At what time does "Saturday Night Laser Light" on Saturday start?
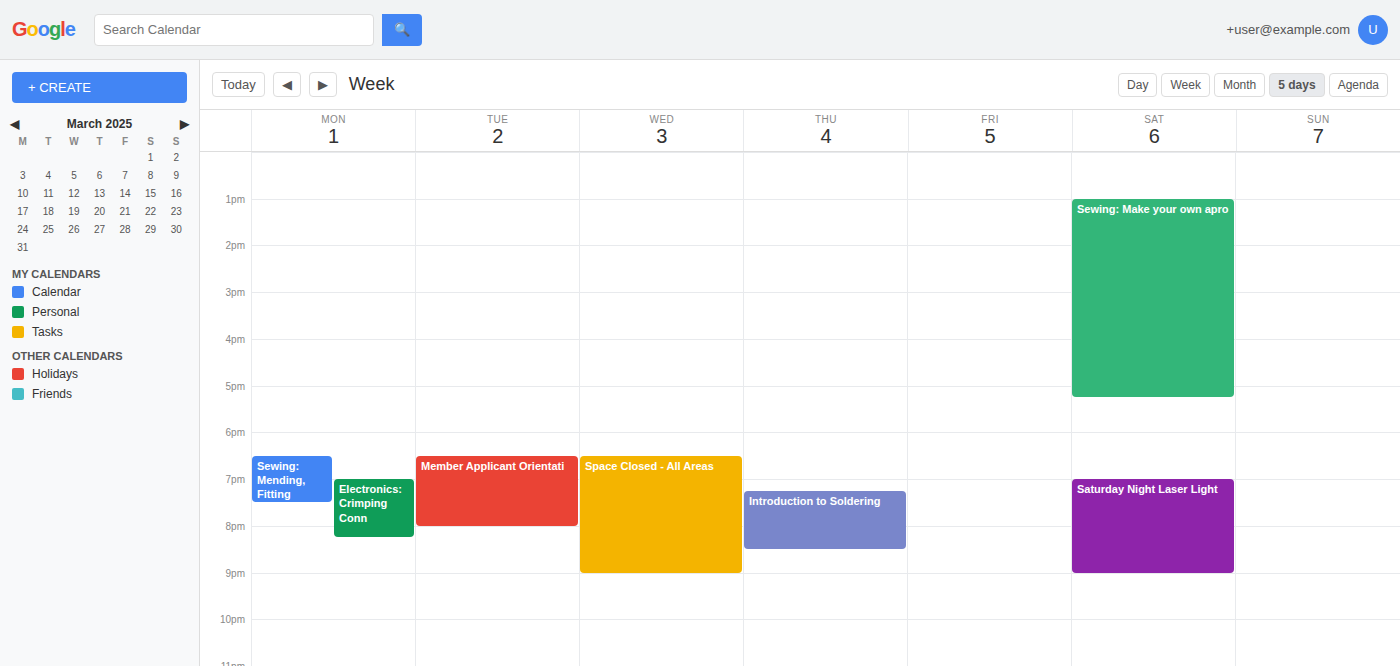
7:00 PM